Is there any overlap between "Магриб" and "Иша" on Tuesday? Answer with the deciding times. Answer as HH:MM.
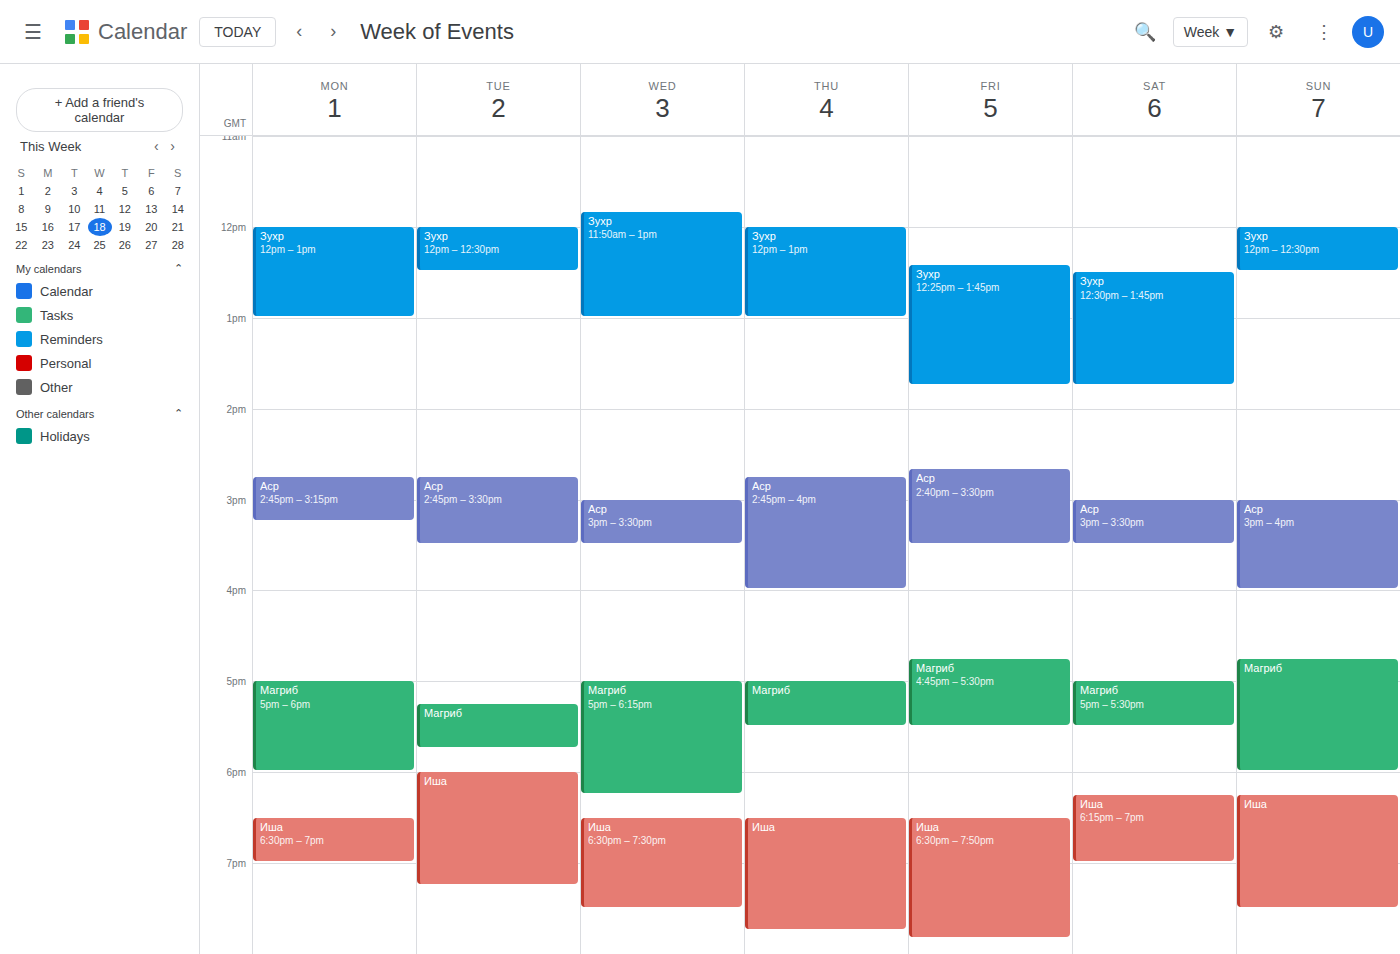
"Магриб" ends at 17:45 and "Иша" starts at 18:00 -- no overlap.